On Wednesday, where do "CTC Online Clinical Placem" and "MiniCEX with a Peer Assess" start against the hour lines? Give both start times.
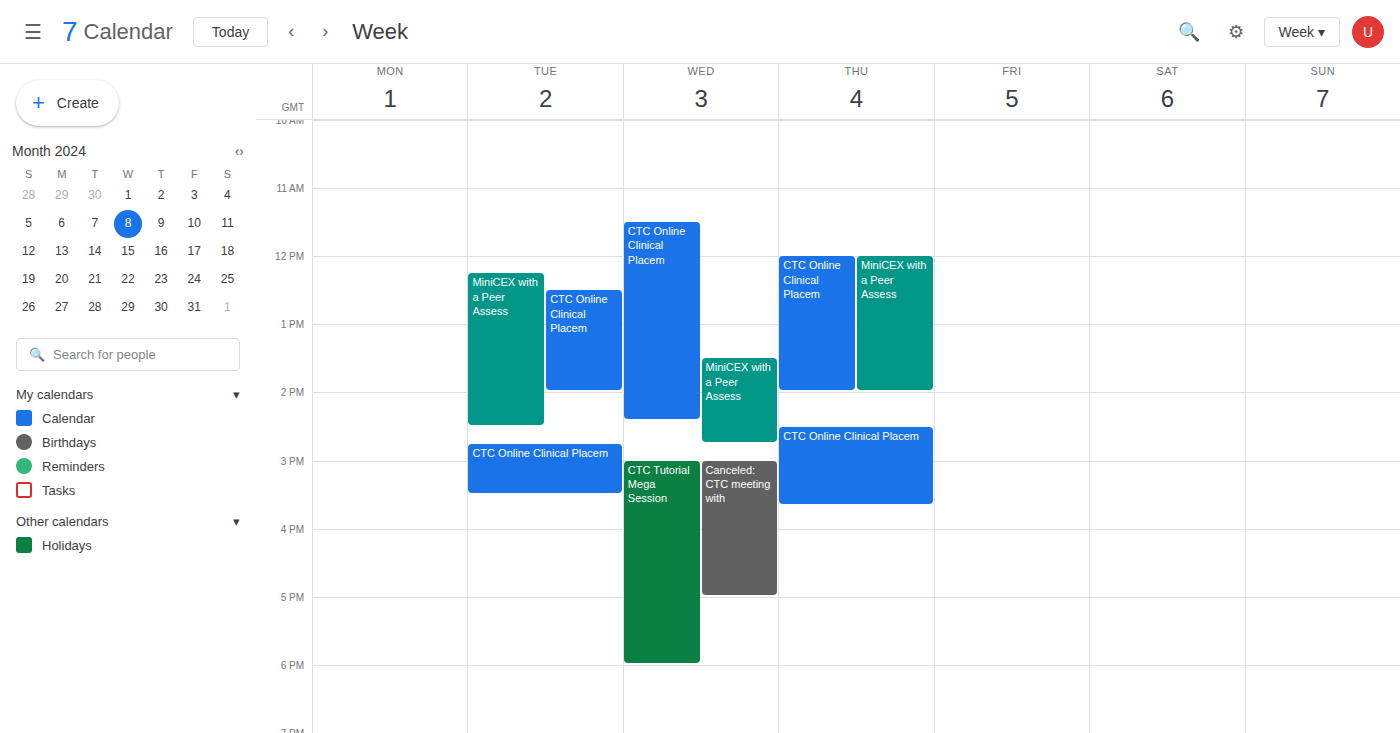
"CTC Online Clinical Placem": 11:30 AM, halfway between the 11 AM and 12 PM lines. "MiniCEX with a Peer Assess": 1:30 PM, halfway between the 1 PM and 2 PM lines.